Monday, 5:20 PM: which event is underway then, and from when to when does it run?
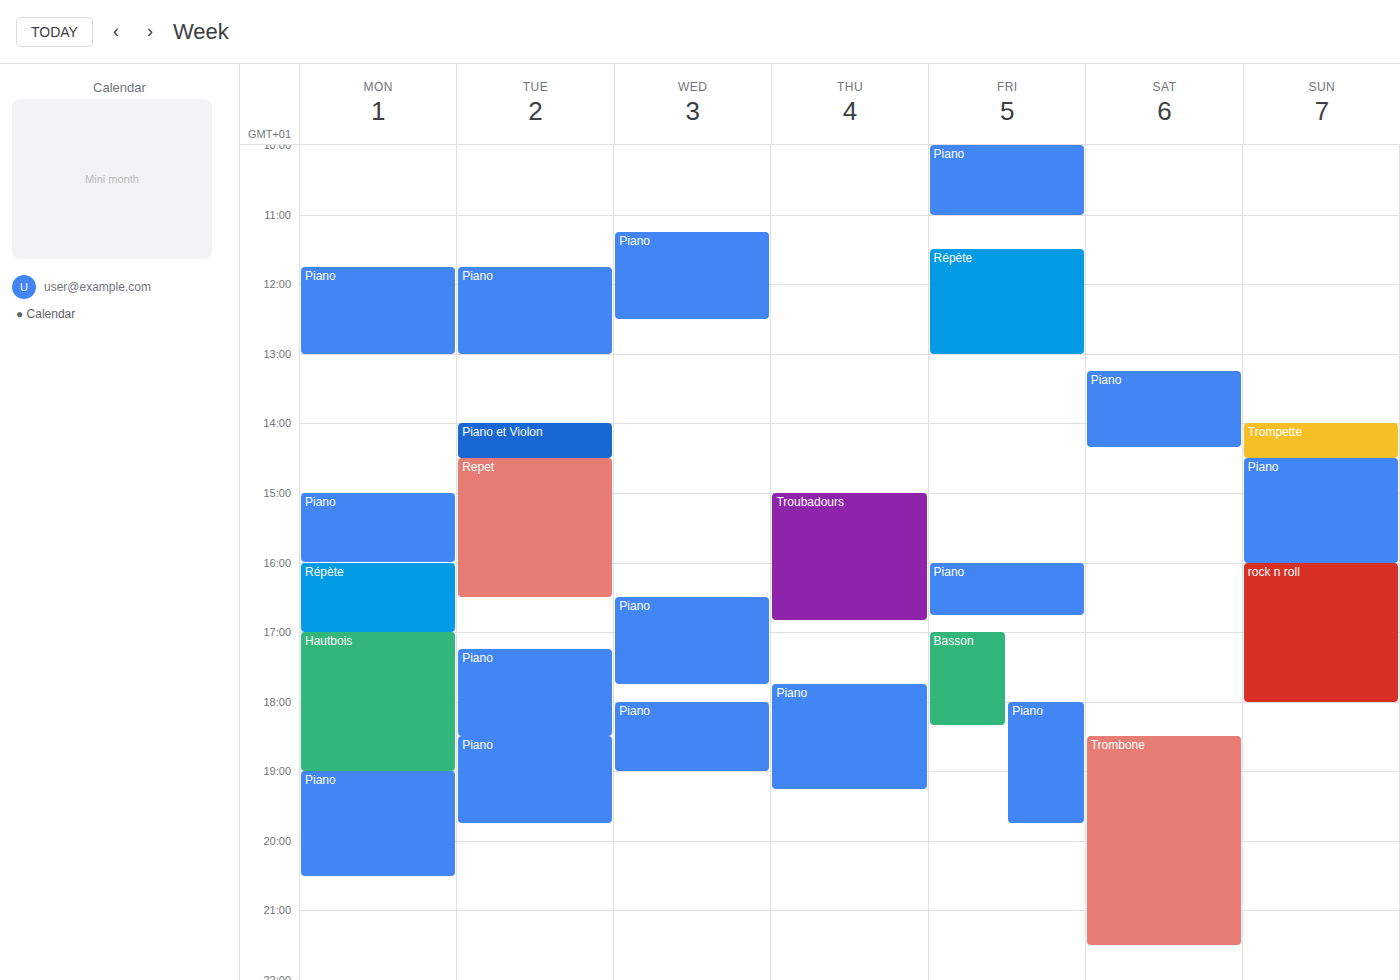
"Hautbois", 5:00 PM to 7:00 PM